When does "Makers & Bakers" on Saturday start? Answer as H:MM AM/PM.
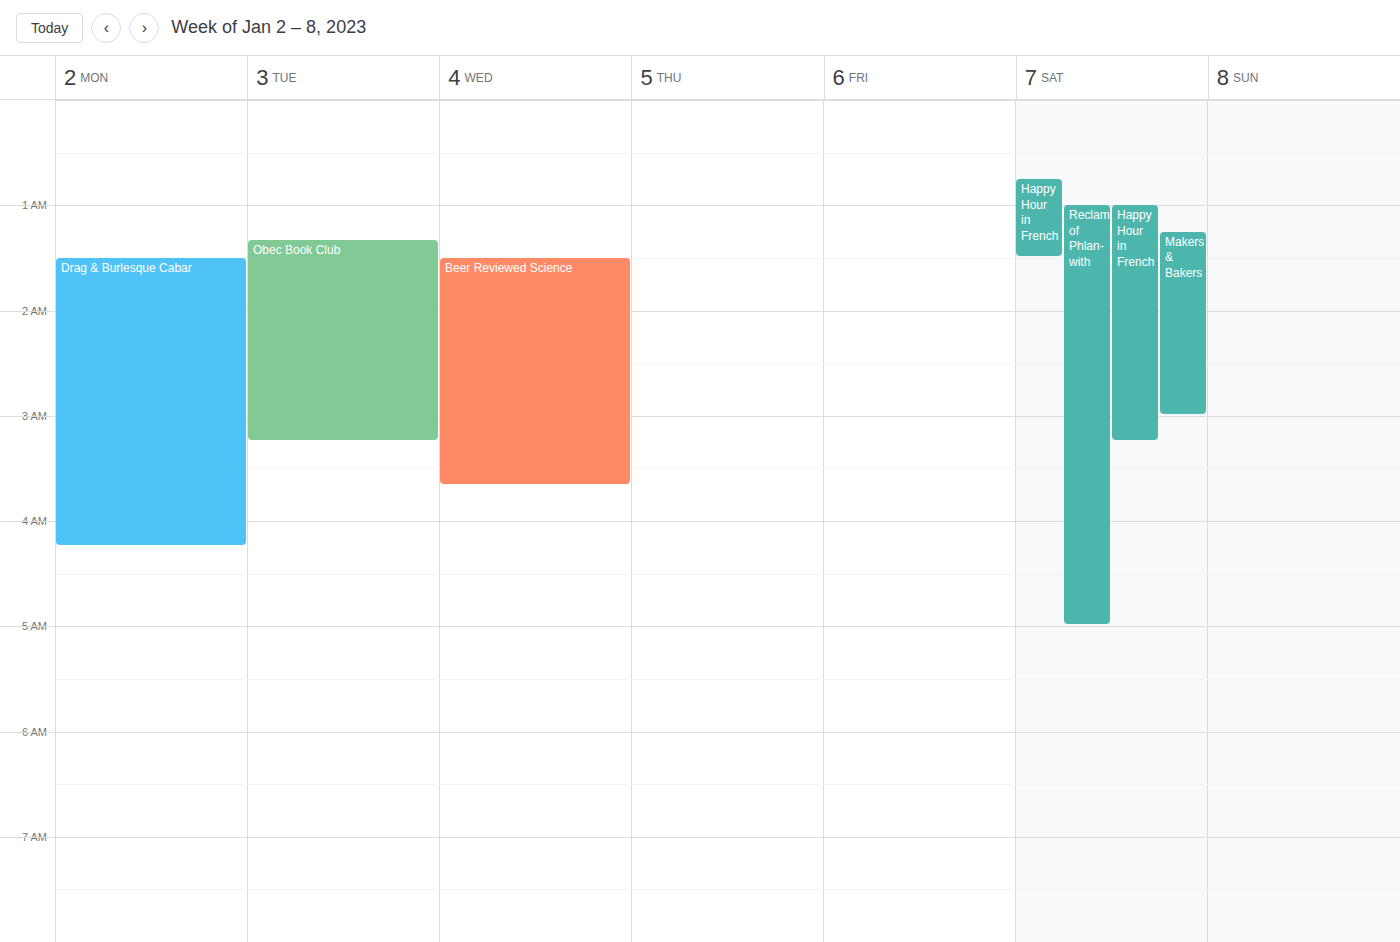
1:15 AM